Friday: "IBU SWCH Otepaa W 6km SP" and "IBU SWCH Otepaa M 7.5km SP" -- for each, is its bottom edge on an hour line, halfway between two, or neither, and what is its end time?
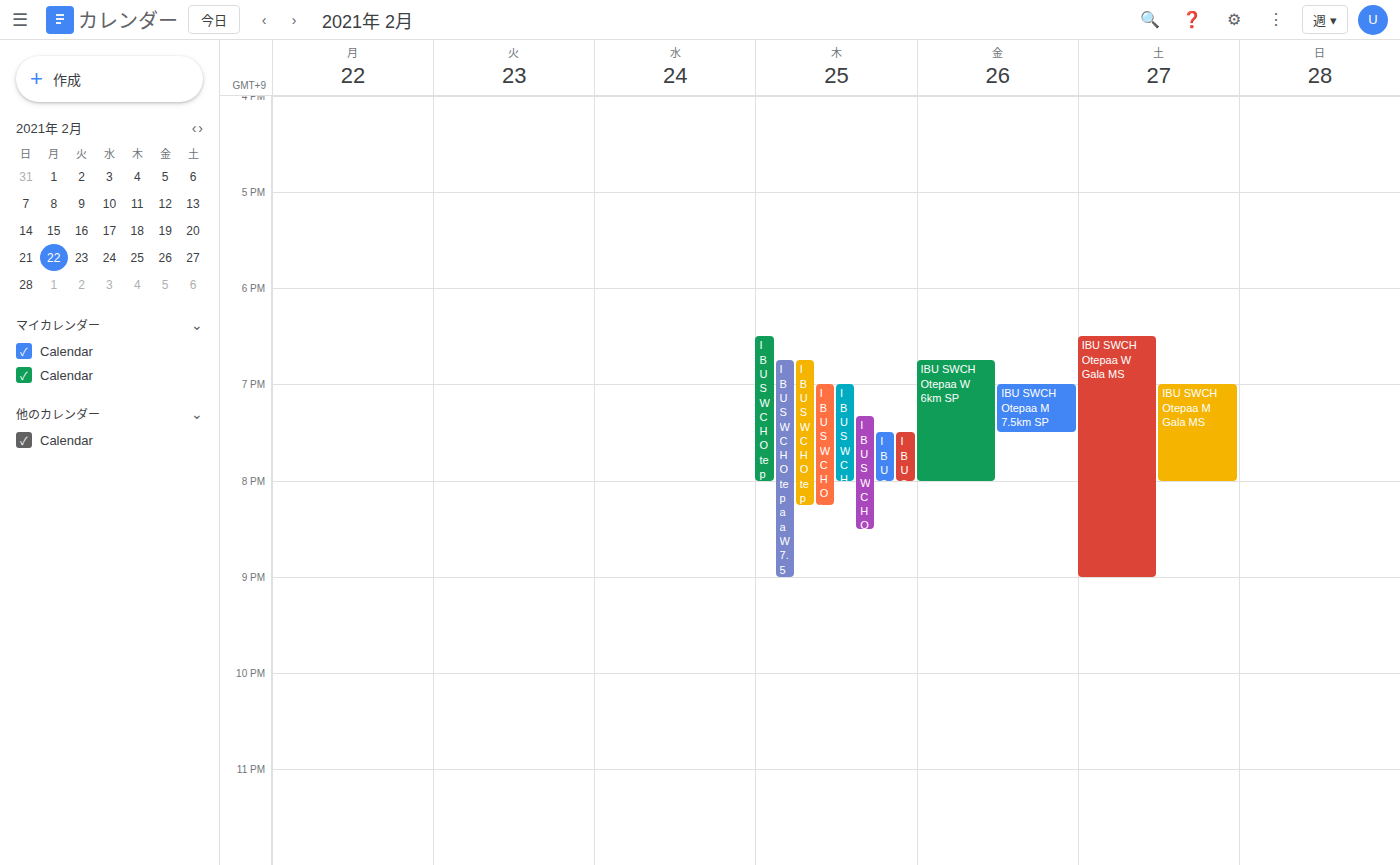
"IBU SWCH Otepaa W 6km SP": 8:00 PM, exactly on the 8 PM line. "IBU SWCH Otepaa M 7.5km SP": 7:30 PM, halfway between the 7 PM and 8 PM lines.